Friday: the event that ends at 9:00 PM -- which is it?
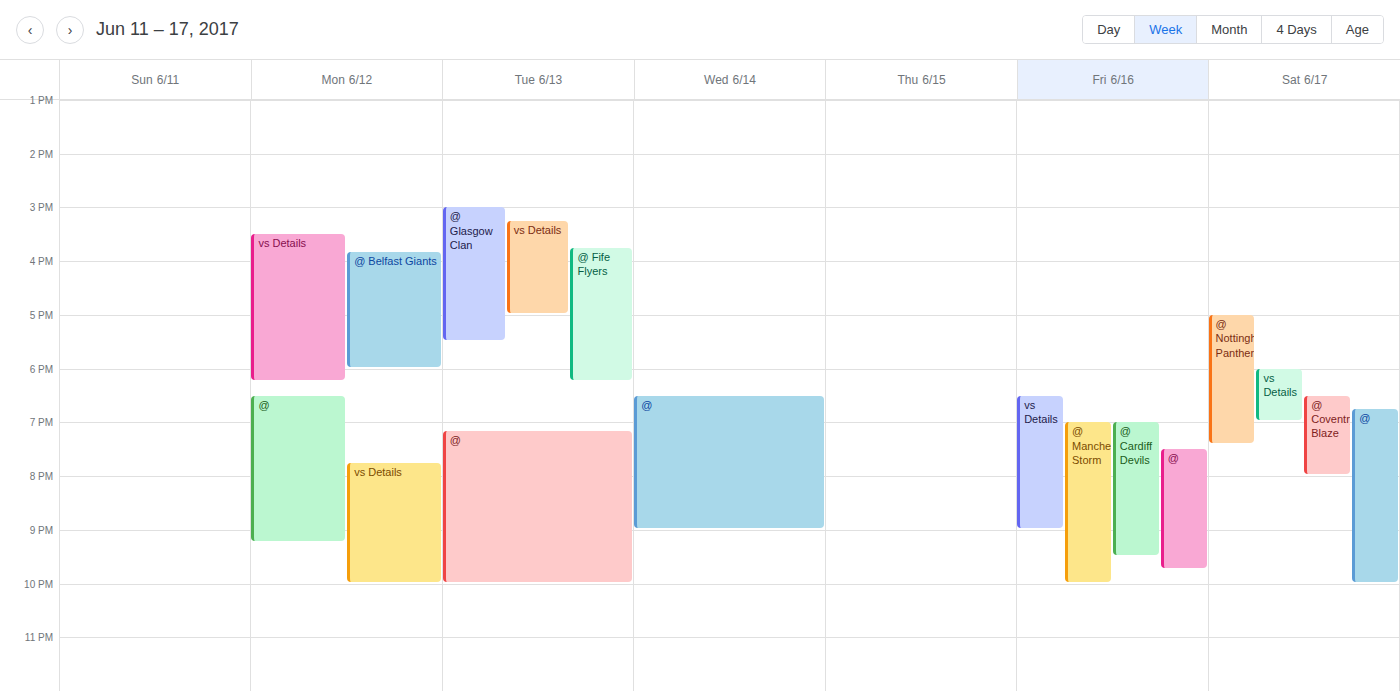
"vs Details"